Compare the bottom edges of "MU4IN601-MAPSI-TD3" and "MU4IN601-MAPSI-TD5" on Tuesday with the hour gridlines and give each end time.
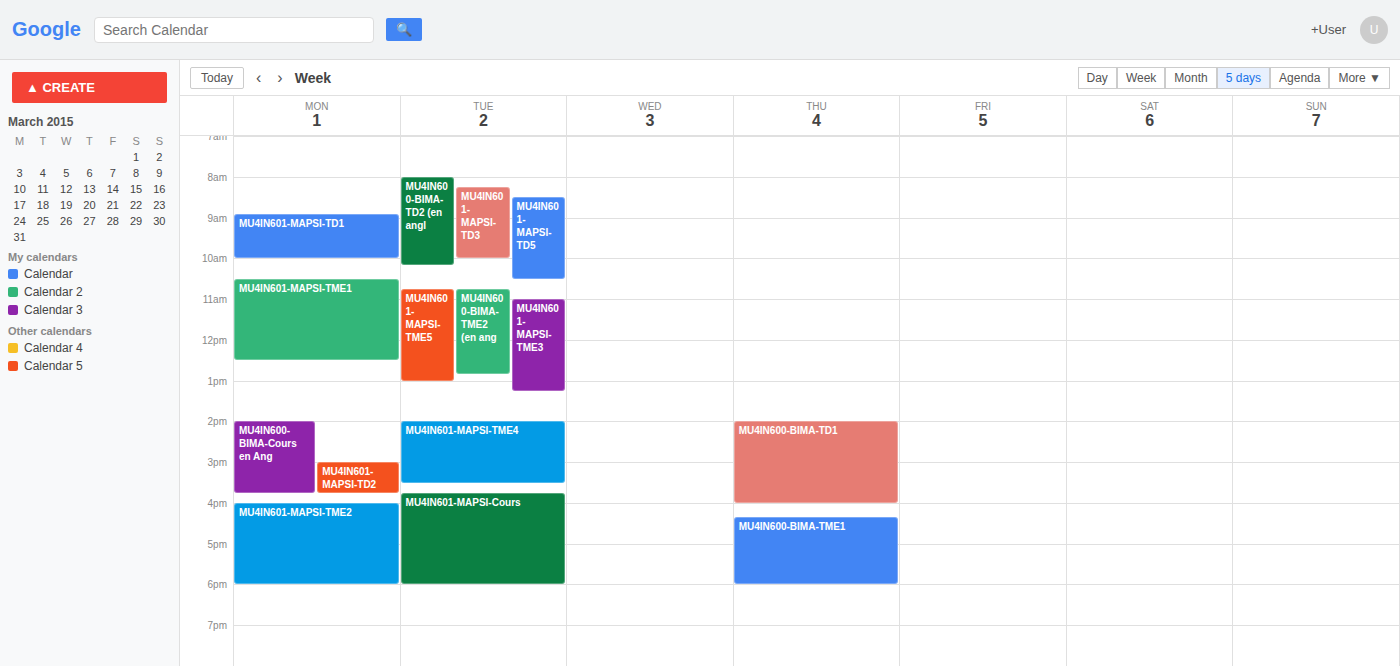
"MU4IN601-MAPSI-TD3": 10:00 AM, exactly on the 10 AM line. "MU4IN601-MAPSI-TD5": 10:30 AM, halfway between the 10 AM and 11 AM lines.